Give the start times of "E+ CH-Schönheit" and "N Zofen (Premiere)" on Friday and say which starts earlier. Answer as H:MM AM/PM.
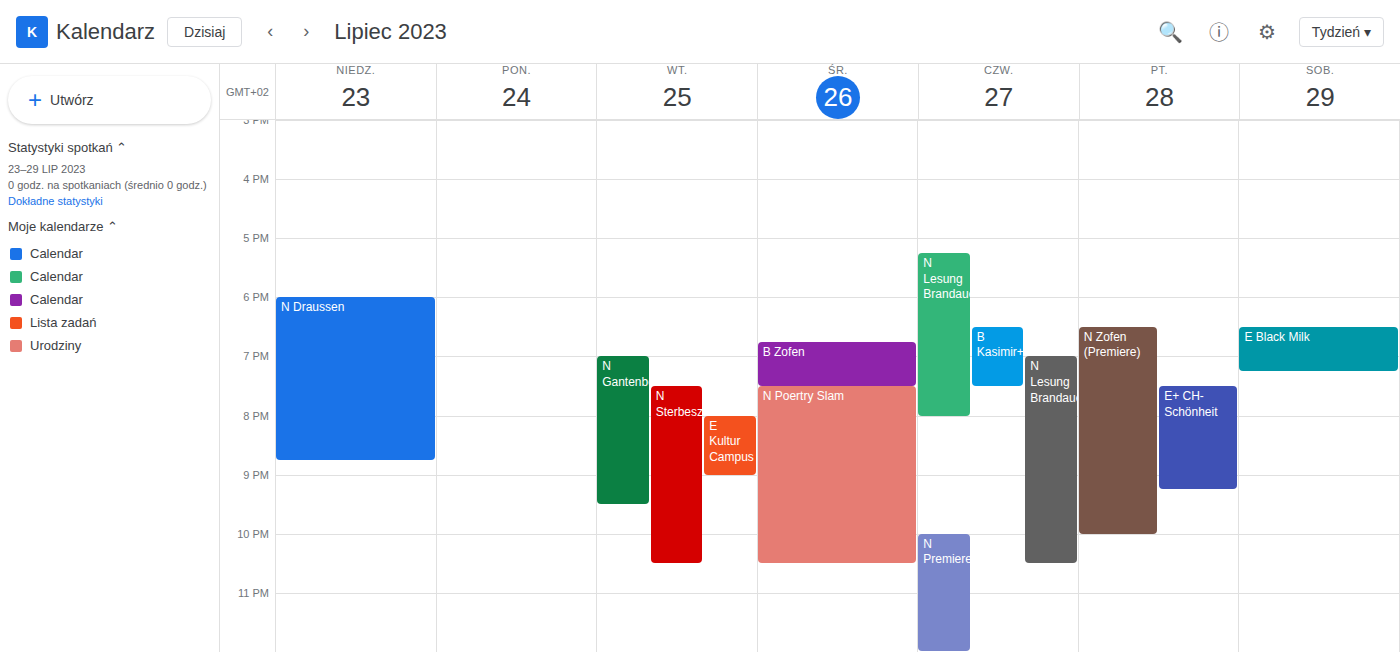
"N Zofen (Premiere)" 6:30 PM; "E+ CH-Schönheit" 7:30 PM.